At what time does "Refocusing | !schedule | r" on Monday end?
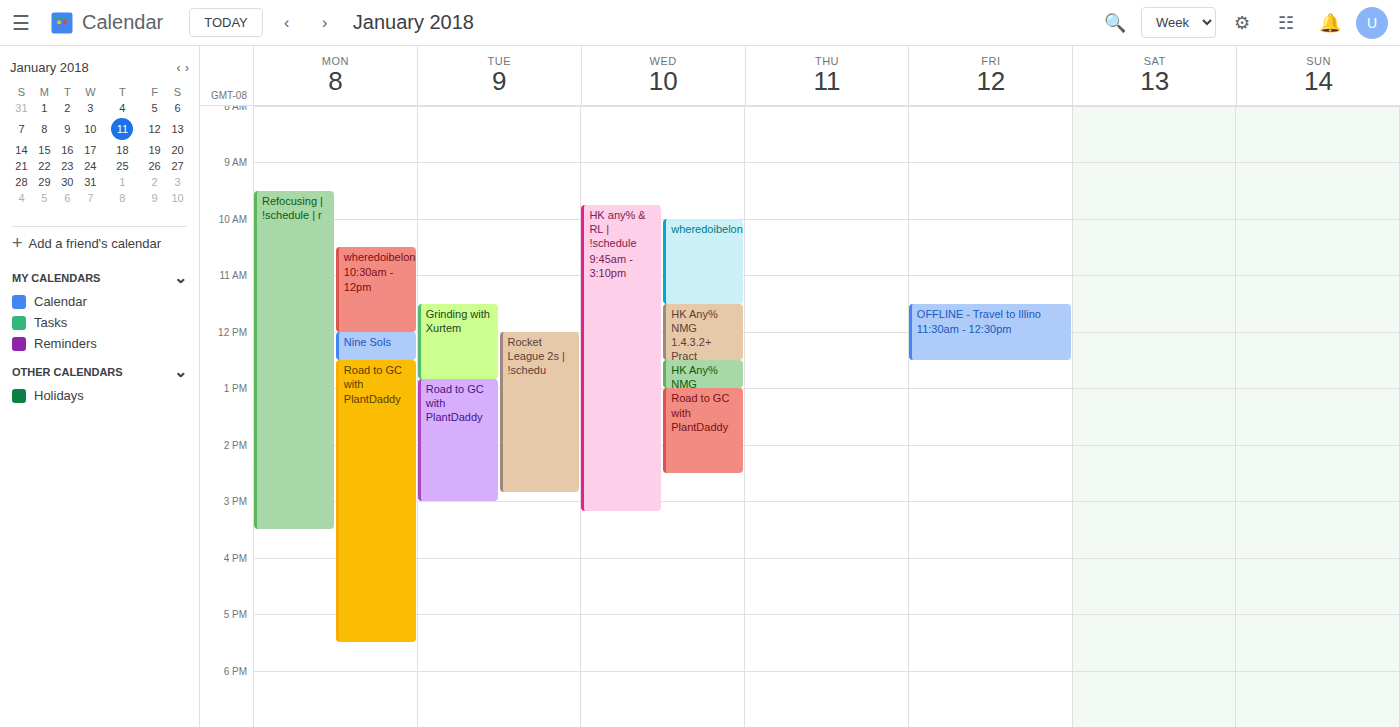
3:30 PM